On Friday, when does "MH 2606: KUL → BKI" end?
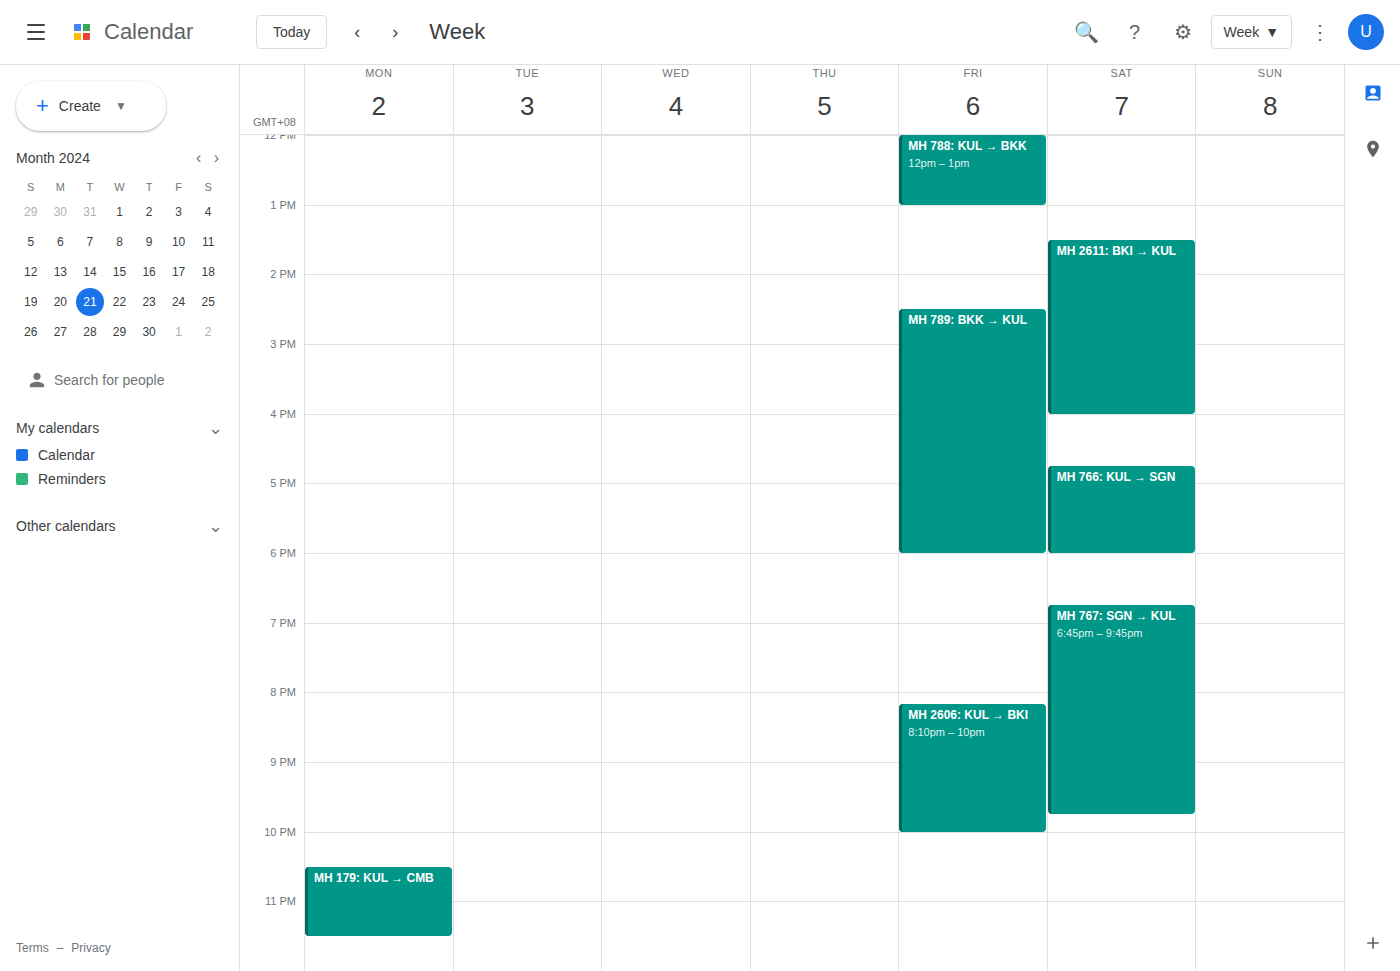
10:00 PM